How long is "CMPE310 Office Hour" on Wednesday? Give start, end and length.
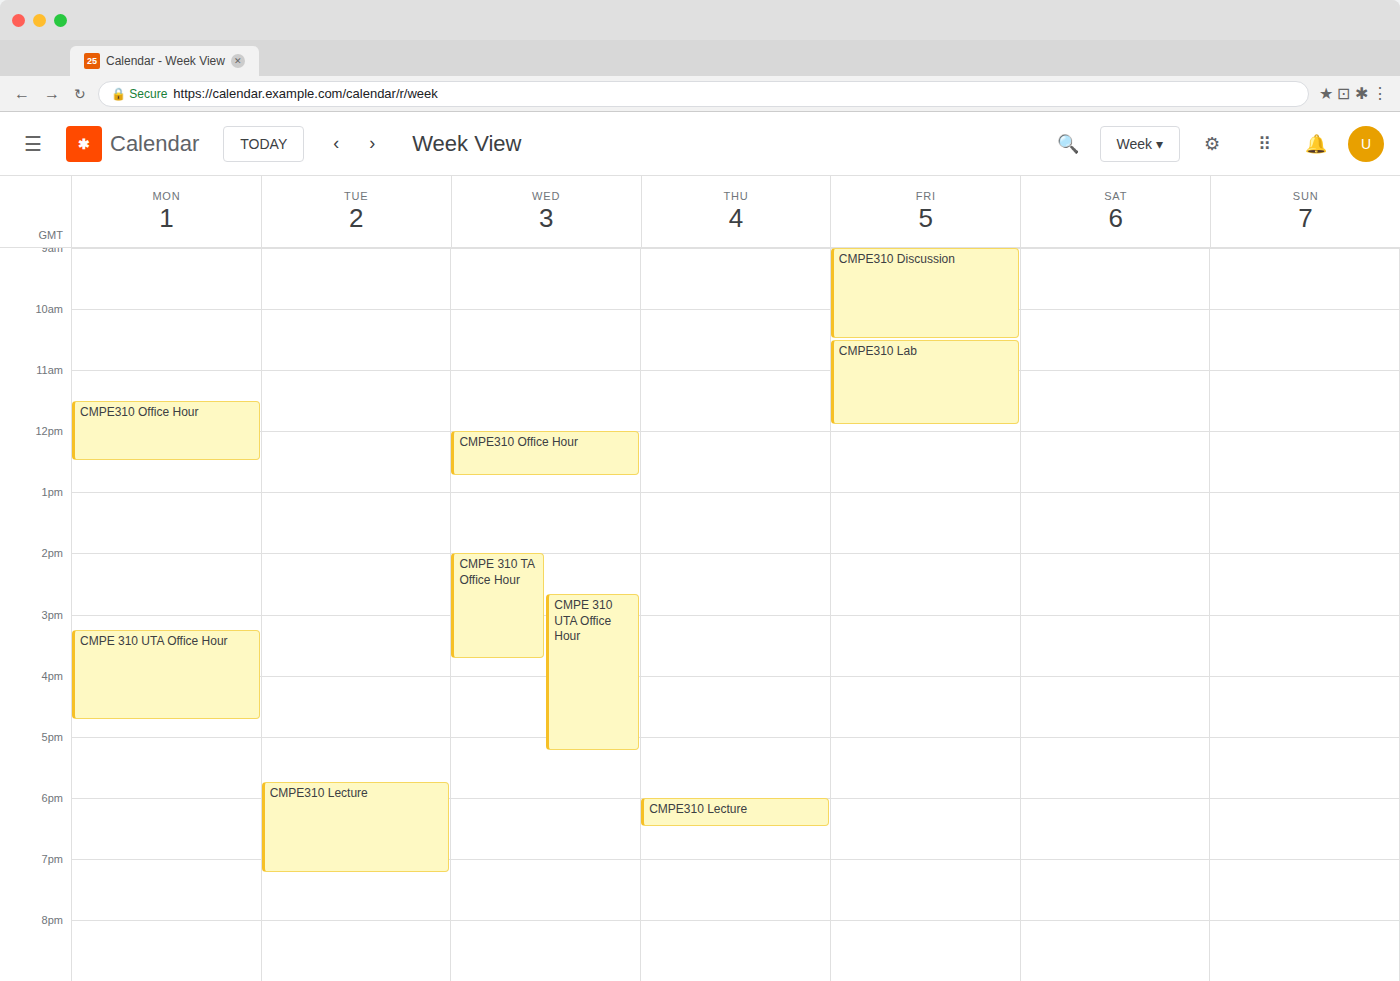
12:00 PM to 12:45 PM, 45 minutes